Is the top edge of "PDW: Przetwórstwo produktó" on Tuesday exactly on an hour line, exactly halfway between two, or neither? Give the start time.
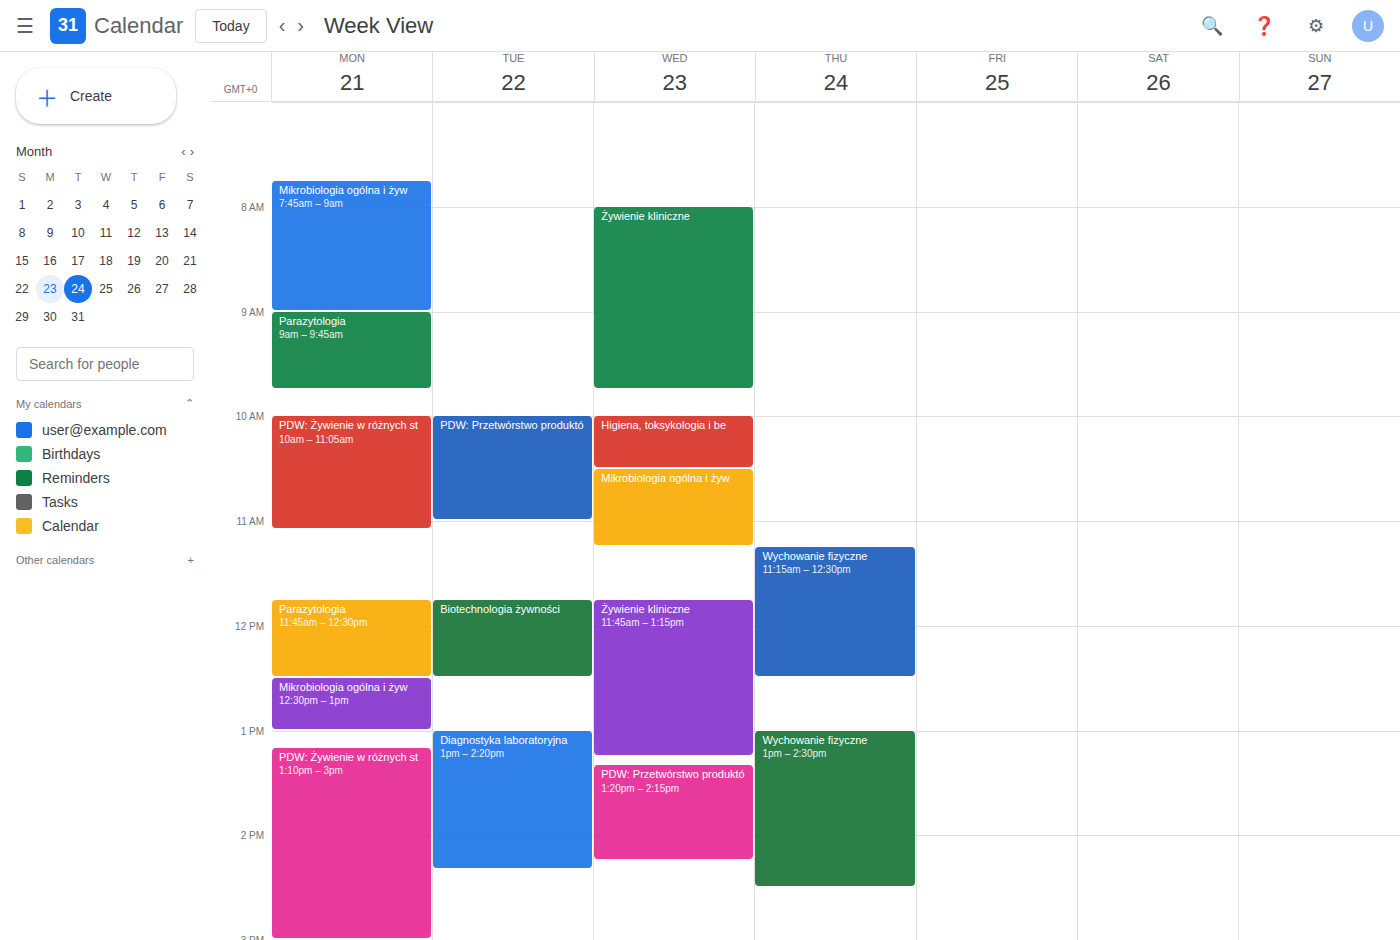
10:00 AM -- exactly on the 10 AM line.